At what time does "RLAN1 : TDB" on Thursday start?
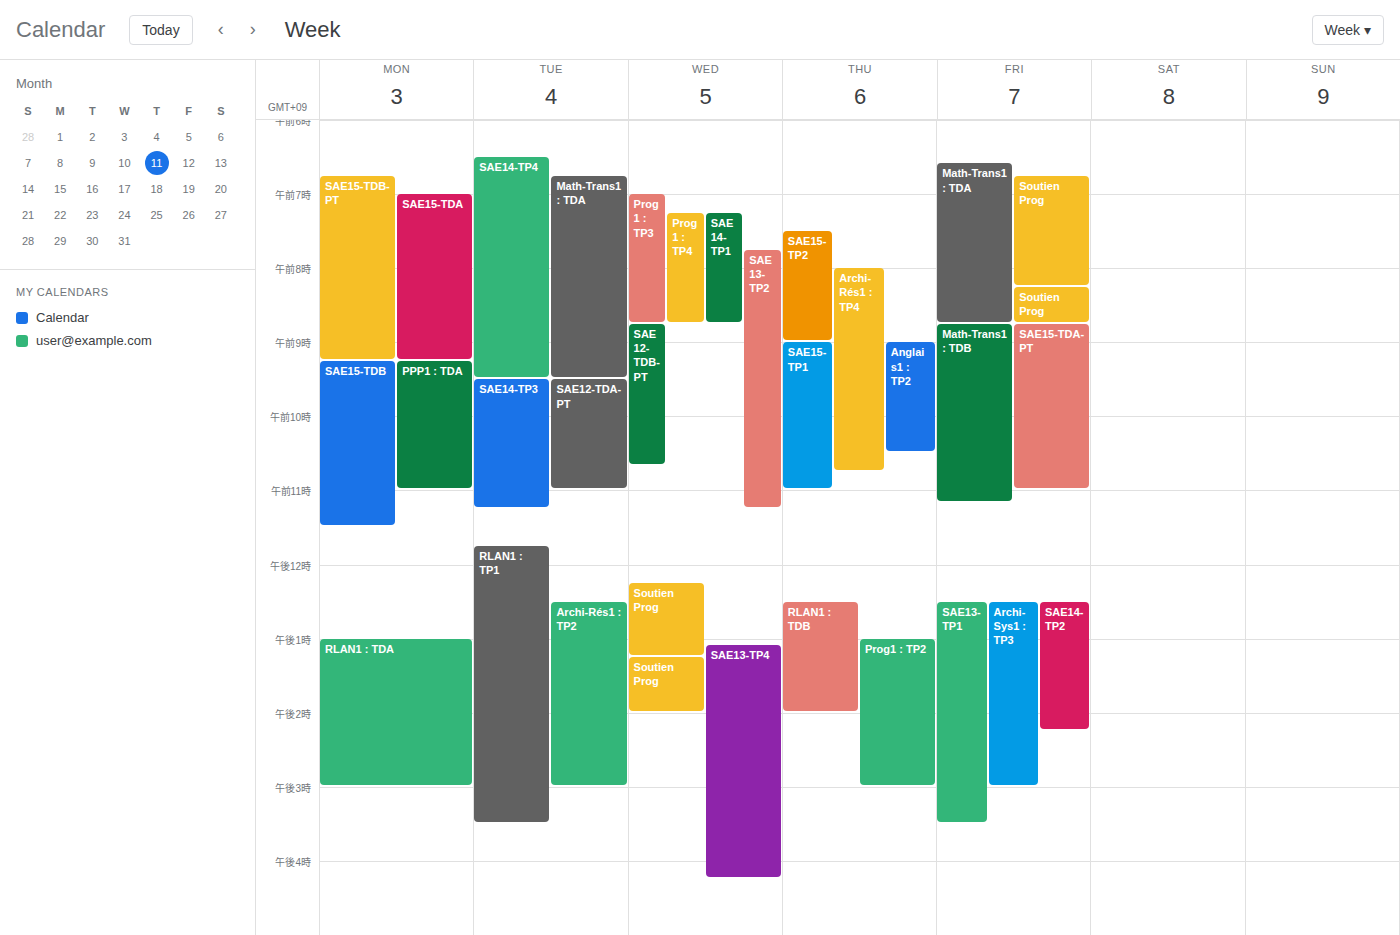
12:30 PM